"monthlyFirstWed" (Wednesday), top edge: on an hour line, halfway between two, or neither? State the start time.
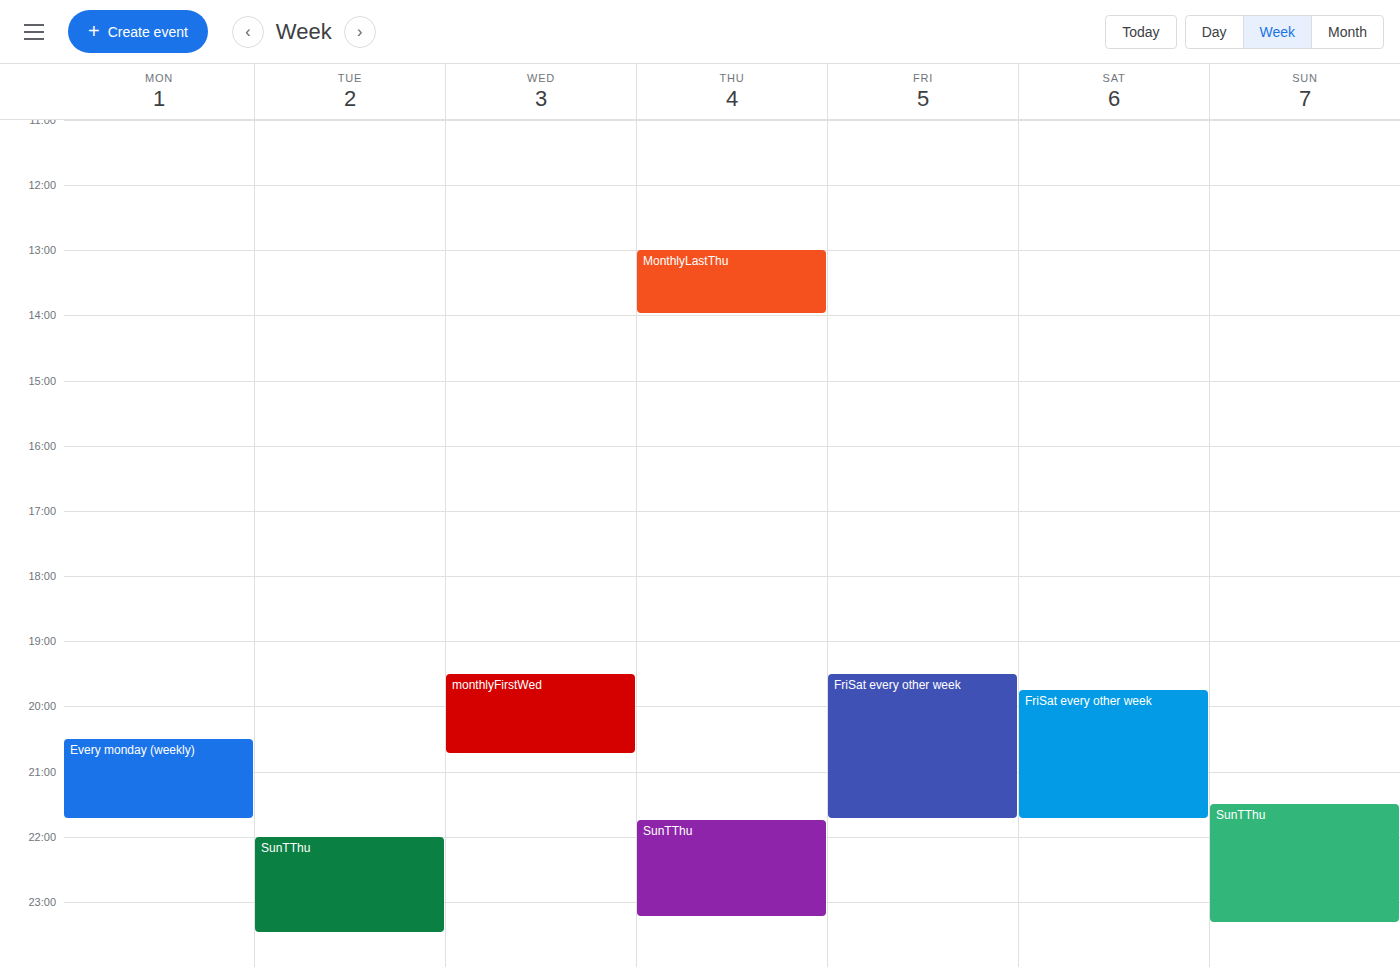
7:30 PM -- halfway between the 7 PM and 8 PM lines.